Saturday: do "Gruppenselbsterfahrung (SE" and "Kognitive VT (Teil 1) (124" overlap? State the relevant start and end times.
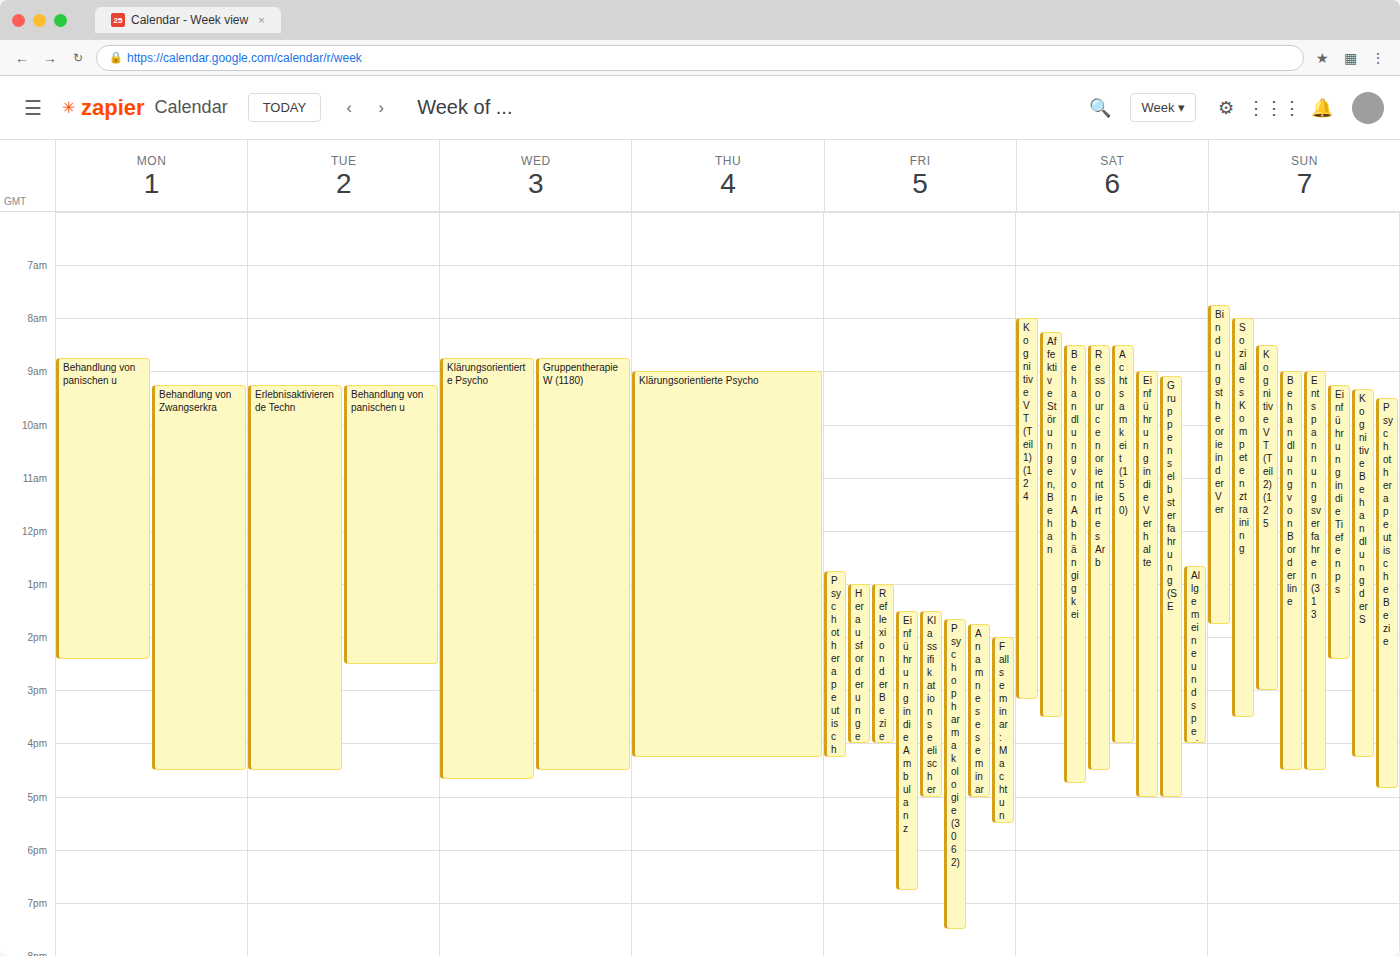
"Gruppenselbsterfahrung (SE" starts at 9:05 AM, before "Kognitive VT (Teil 1) (124" ends at 3:10 PM -- they overlap.